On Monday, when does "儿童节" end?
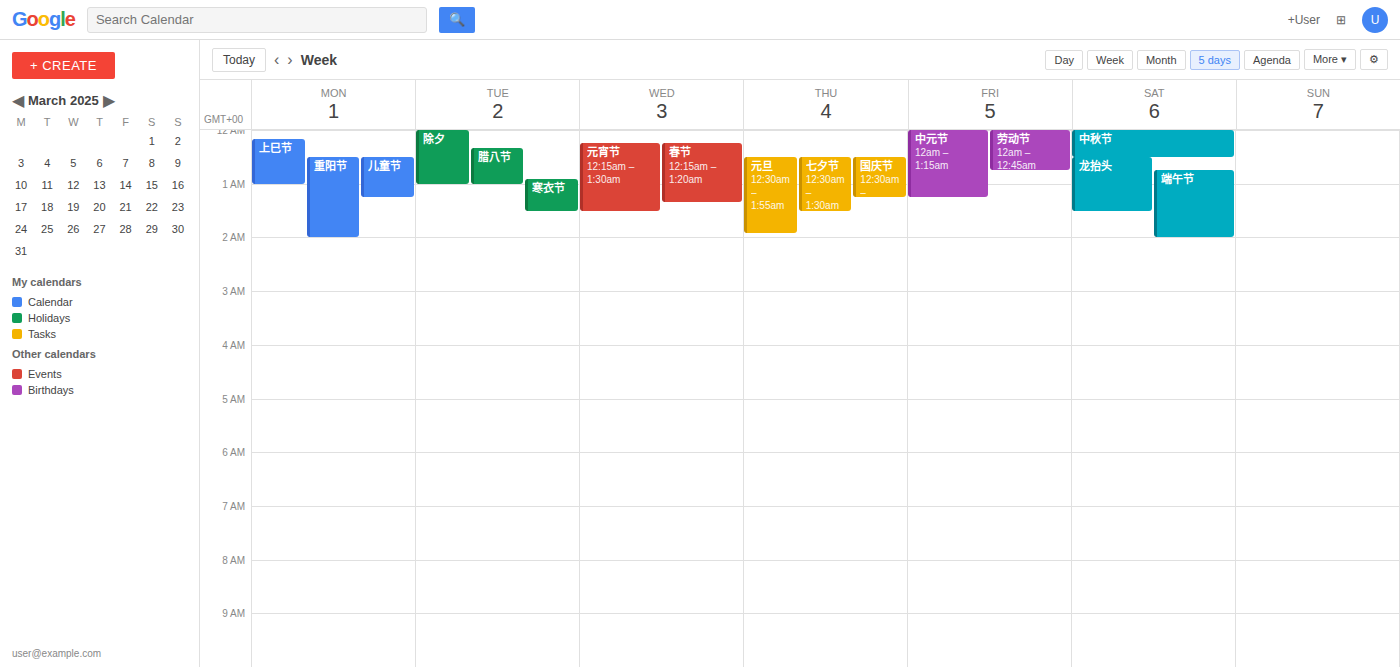
1:15 AM